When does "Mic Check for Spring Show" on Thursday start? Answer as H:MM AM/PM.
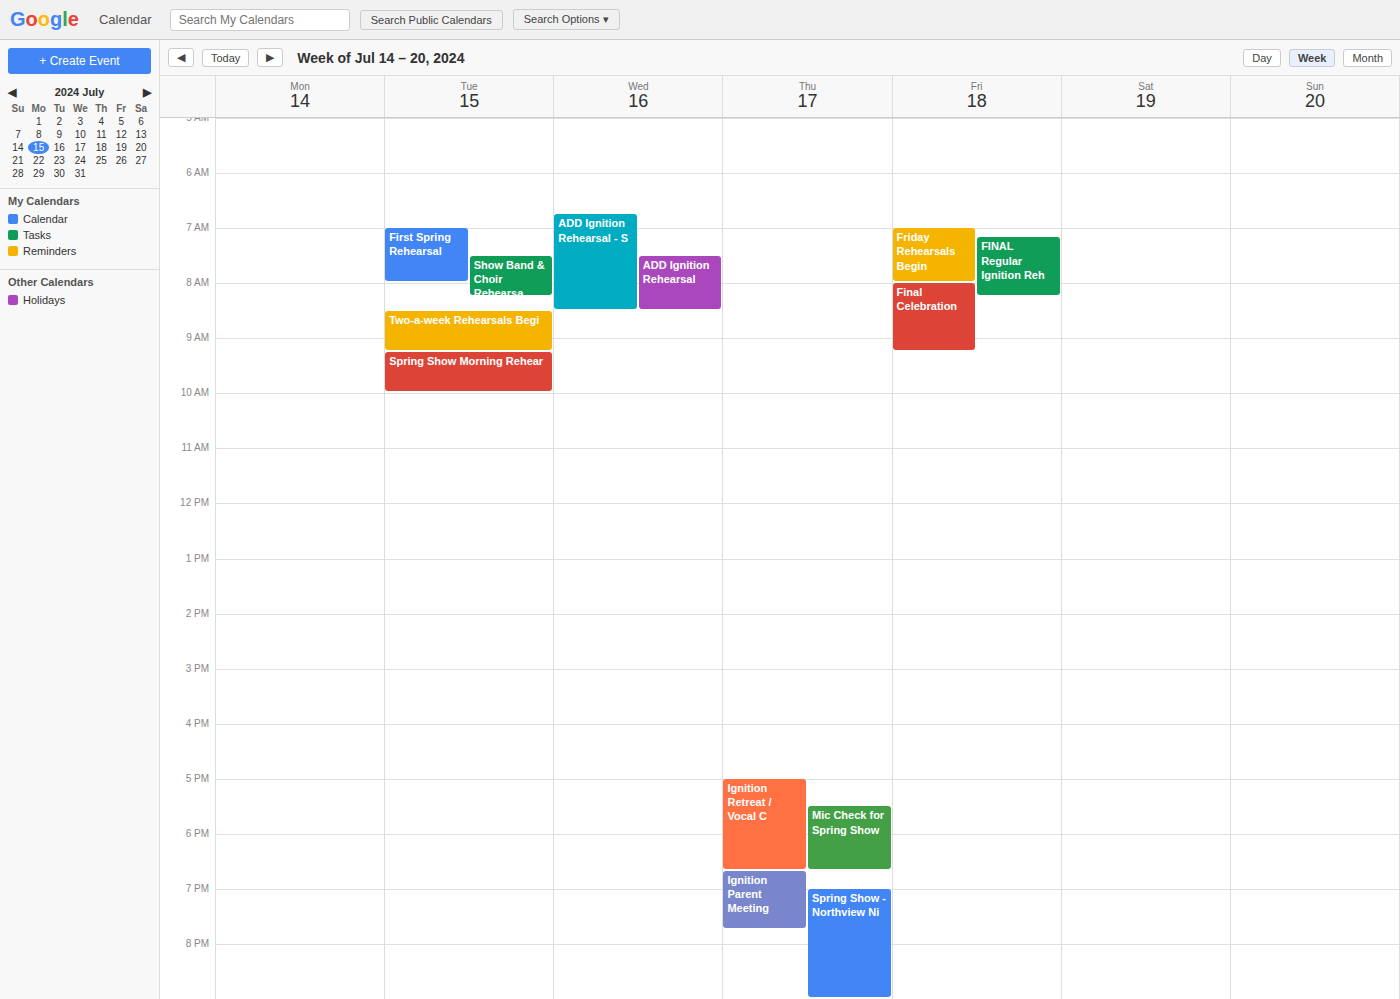
5:30 PM